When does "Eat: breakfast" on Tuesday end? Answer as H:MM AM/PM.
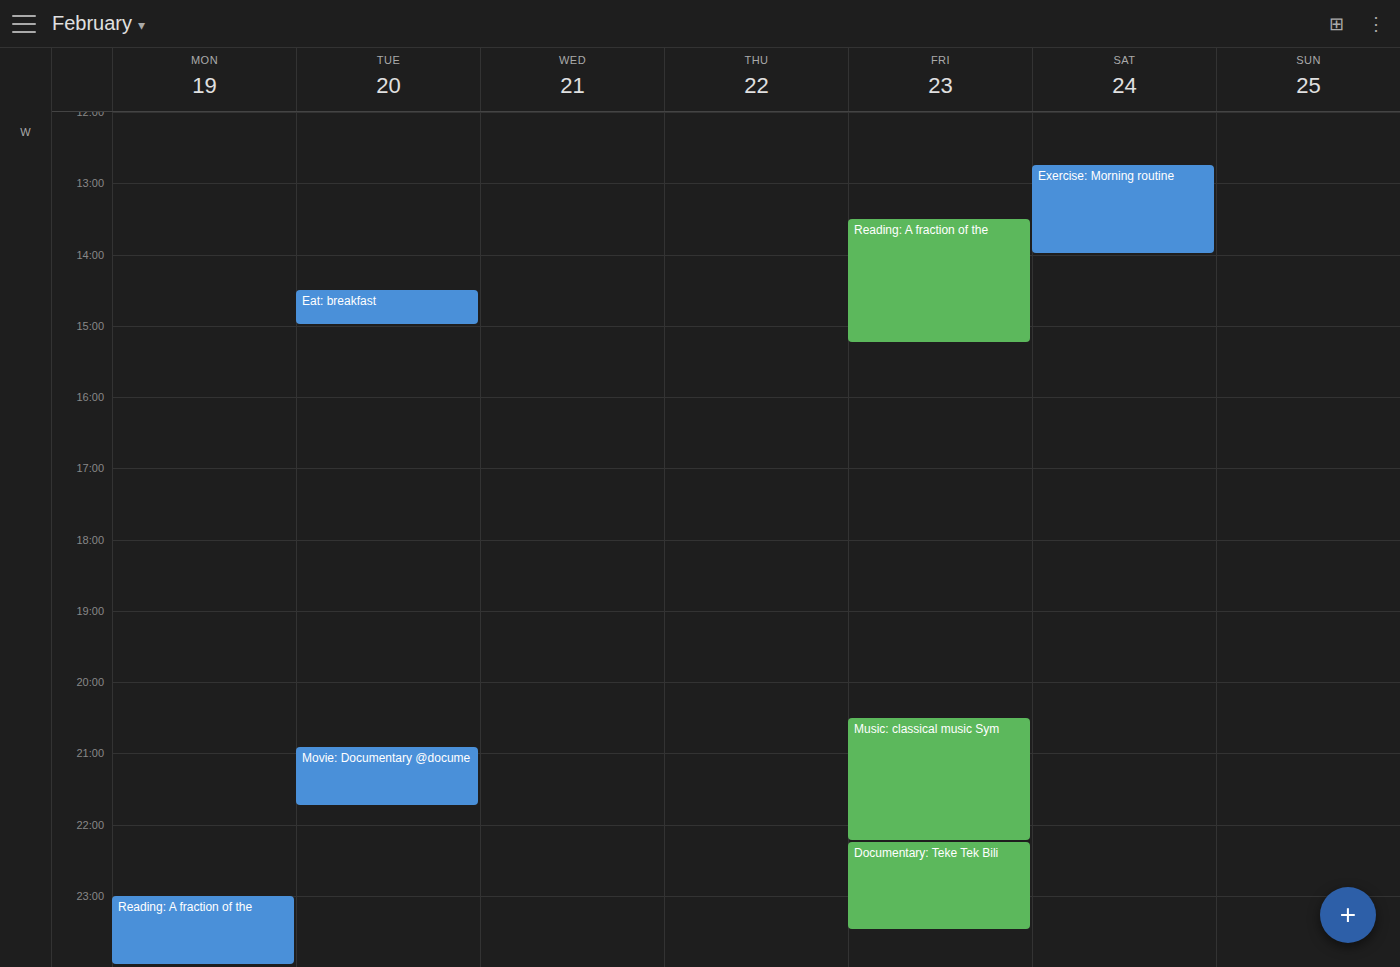
3:00 PM